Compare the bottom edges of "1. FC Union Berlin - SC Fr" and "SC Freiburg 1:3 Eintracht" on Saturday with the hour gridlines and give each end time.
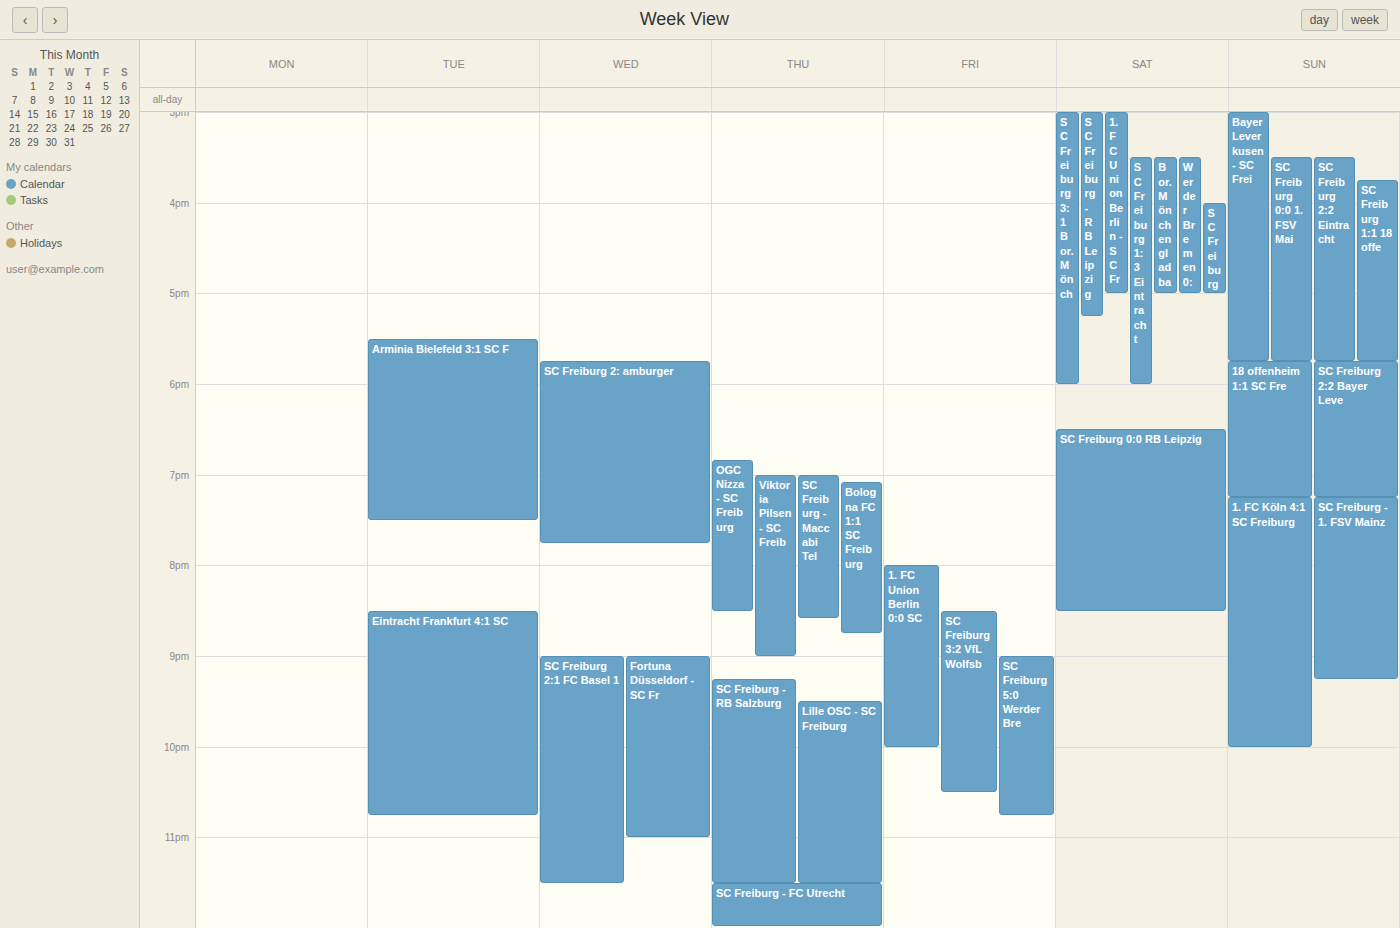
"1. FC Union Berlin - SC Fr": 5:00 PM, exactly on the 5 PM line. "SC Freiburg 1:3 Eintracht": 6:00 PM, exactly on the 6 PM line.